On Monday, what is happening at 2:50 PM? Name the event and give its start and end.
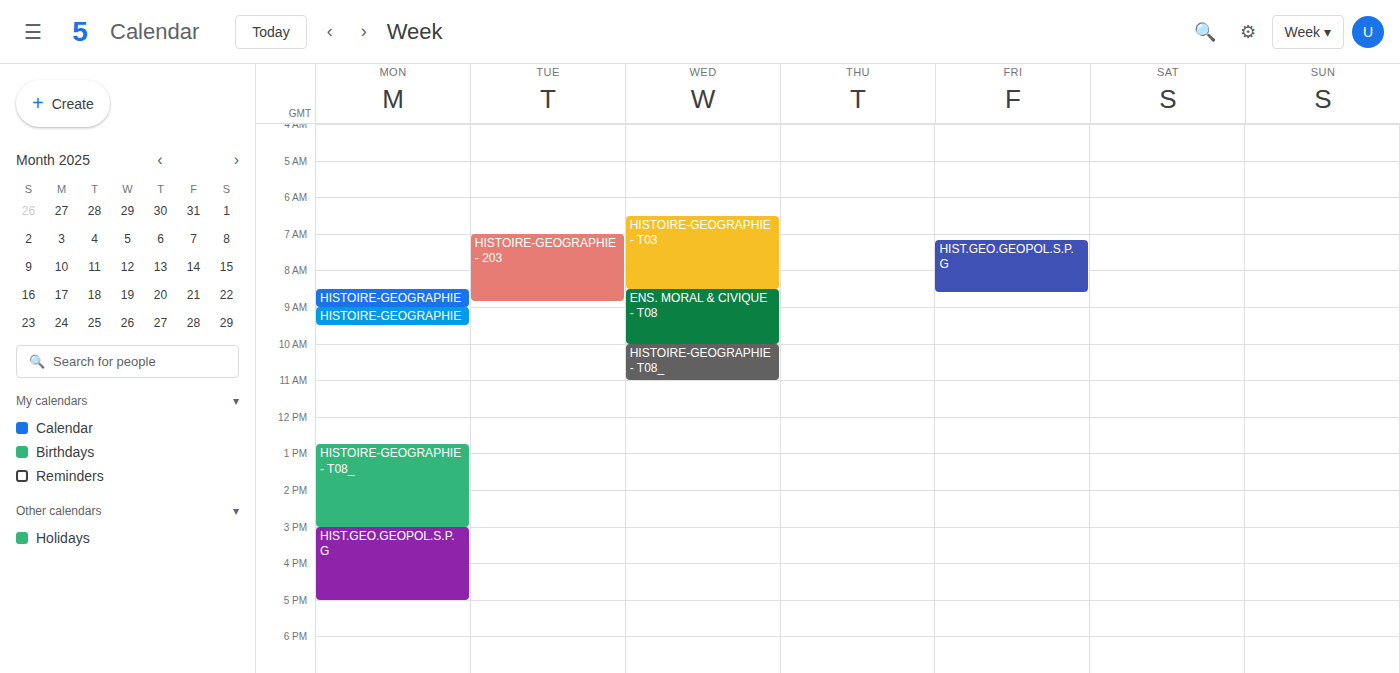
"HISTOIRE-GEOGRAPHIE - T08_", 12:45 PM to 3:00 PM